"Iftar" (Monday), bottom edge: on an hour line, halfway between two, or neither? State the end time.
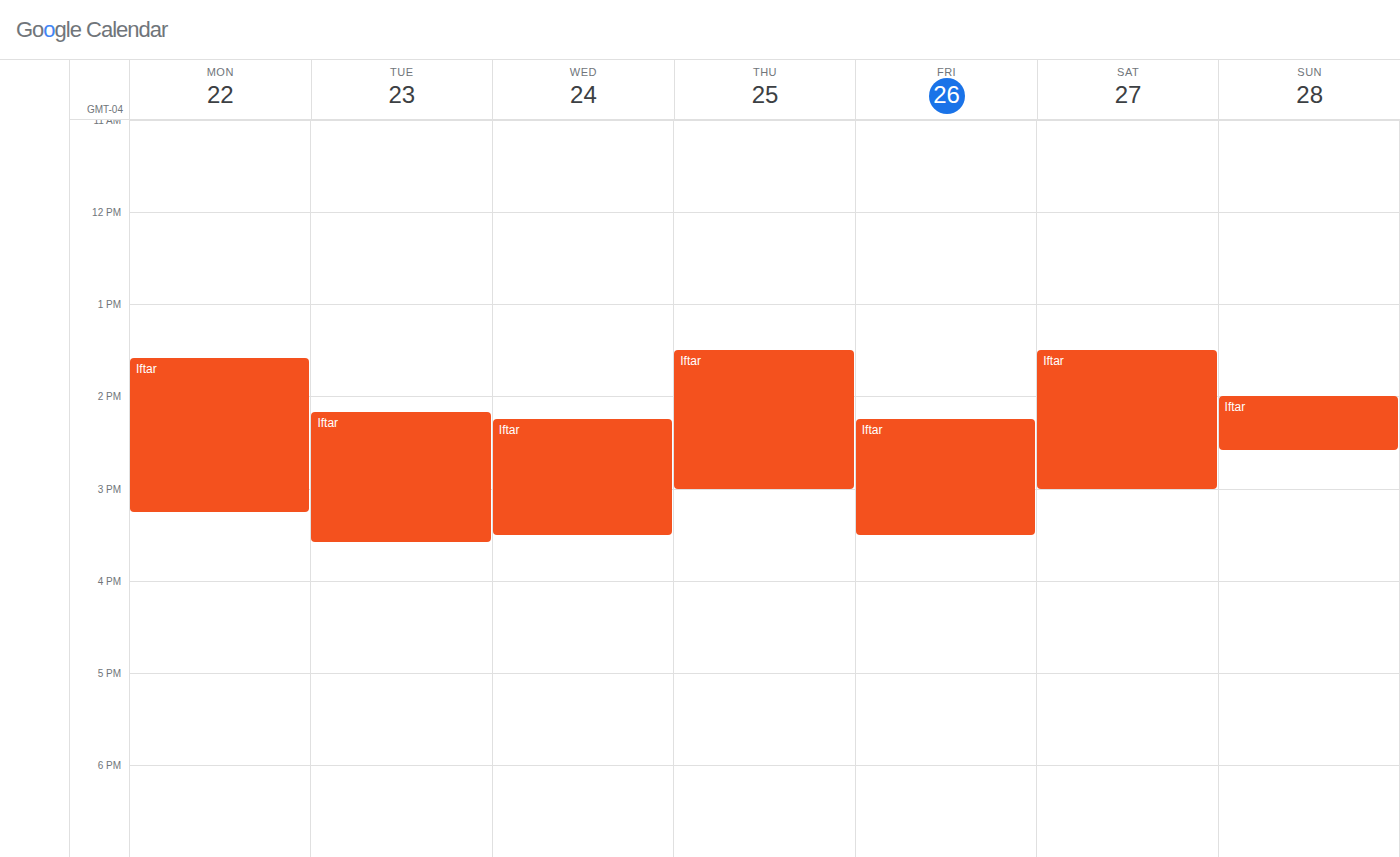
3:15 PM -- neither: a quarter of the way from the 3 PM line to the 4 PM line.